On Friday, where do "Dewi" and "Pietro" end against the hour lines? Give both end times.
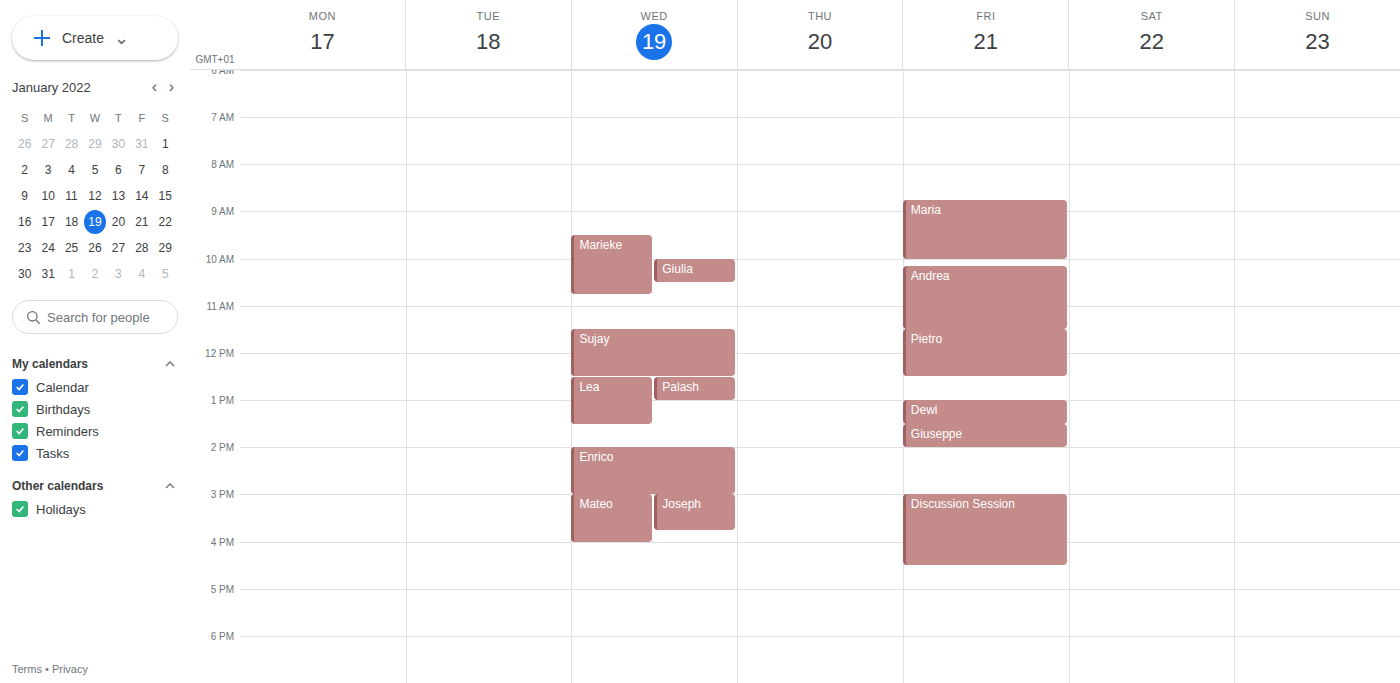
"Dewi": 1:30 PM, halfway between the 1 PM and 2 PM lines. "Pietro": 12:30 PM, halfway between the 12 PM and 1 PM lines.